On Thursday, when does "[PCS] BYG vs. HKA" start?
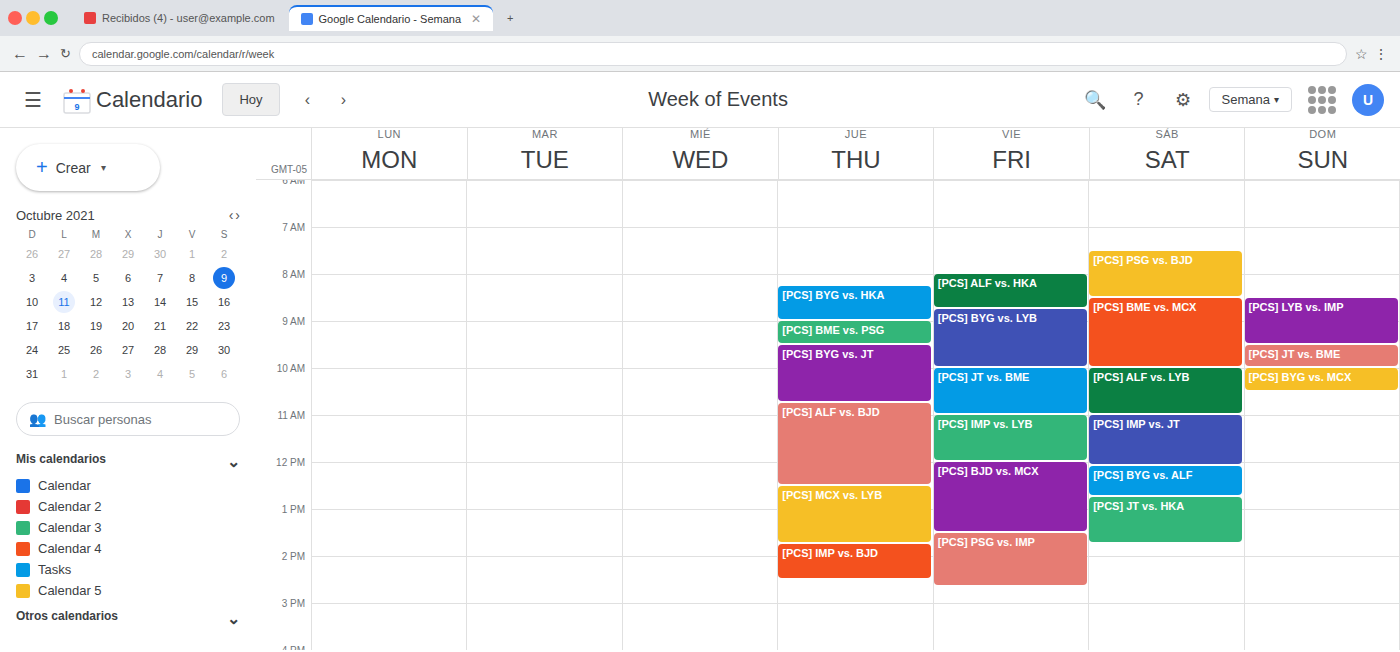
8:15 AM